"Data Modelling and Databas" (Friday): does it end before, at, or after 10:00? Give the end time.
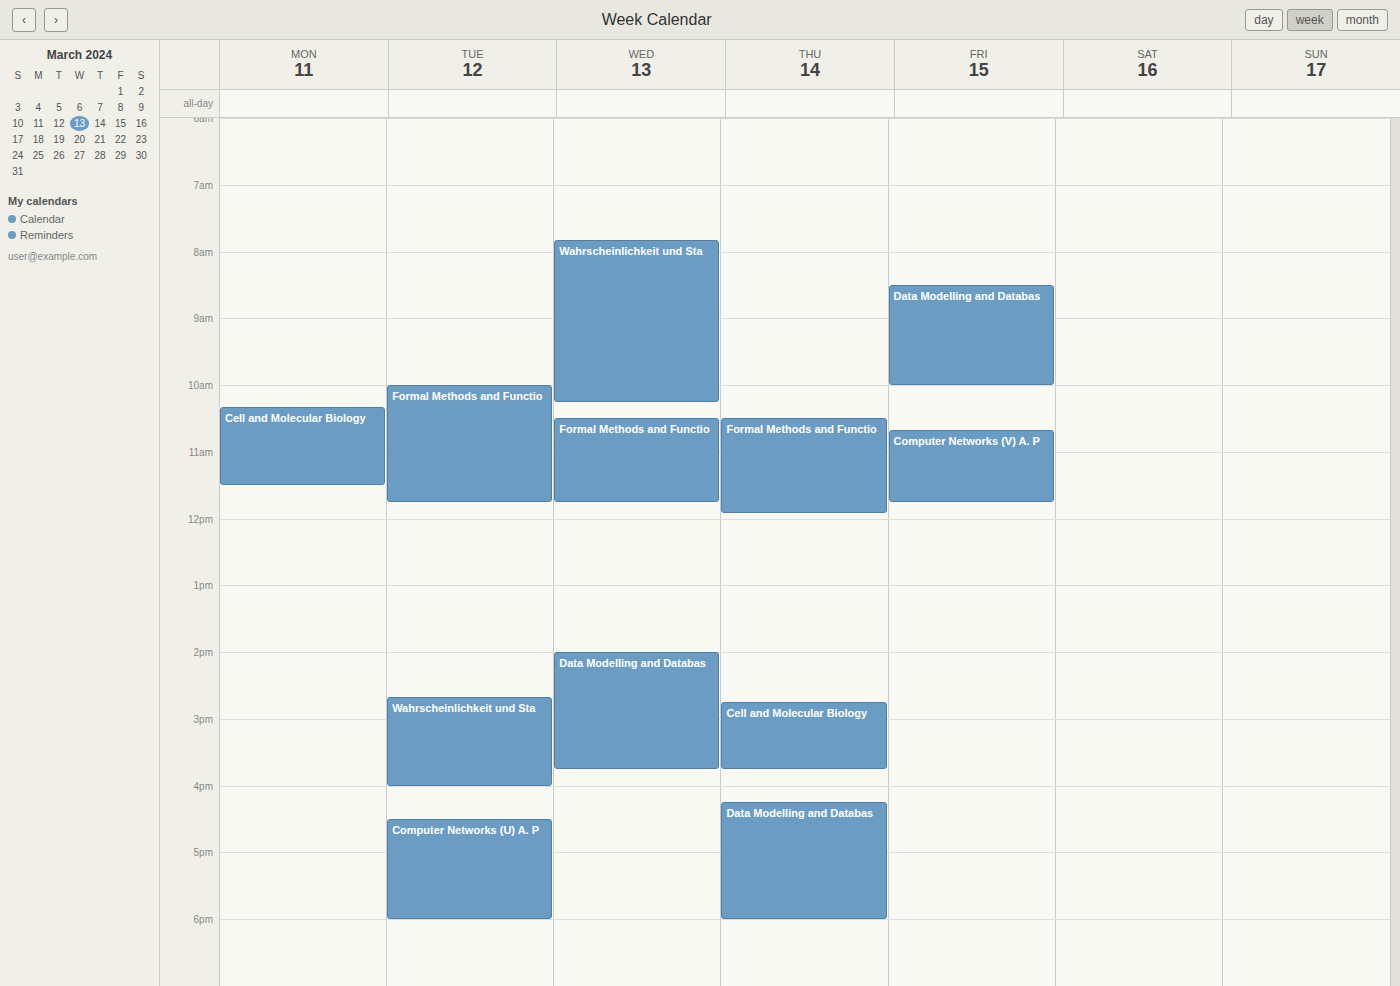
10:00 -- exactly at 10:00, on the 10:00 line.